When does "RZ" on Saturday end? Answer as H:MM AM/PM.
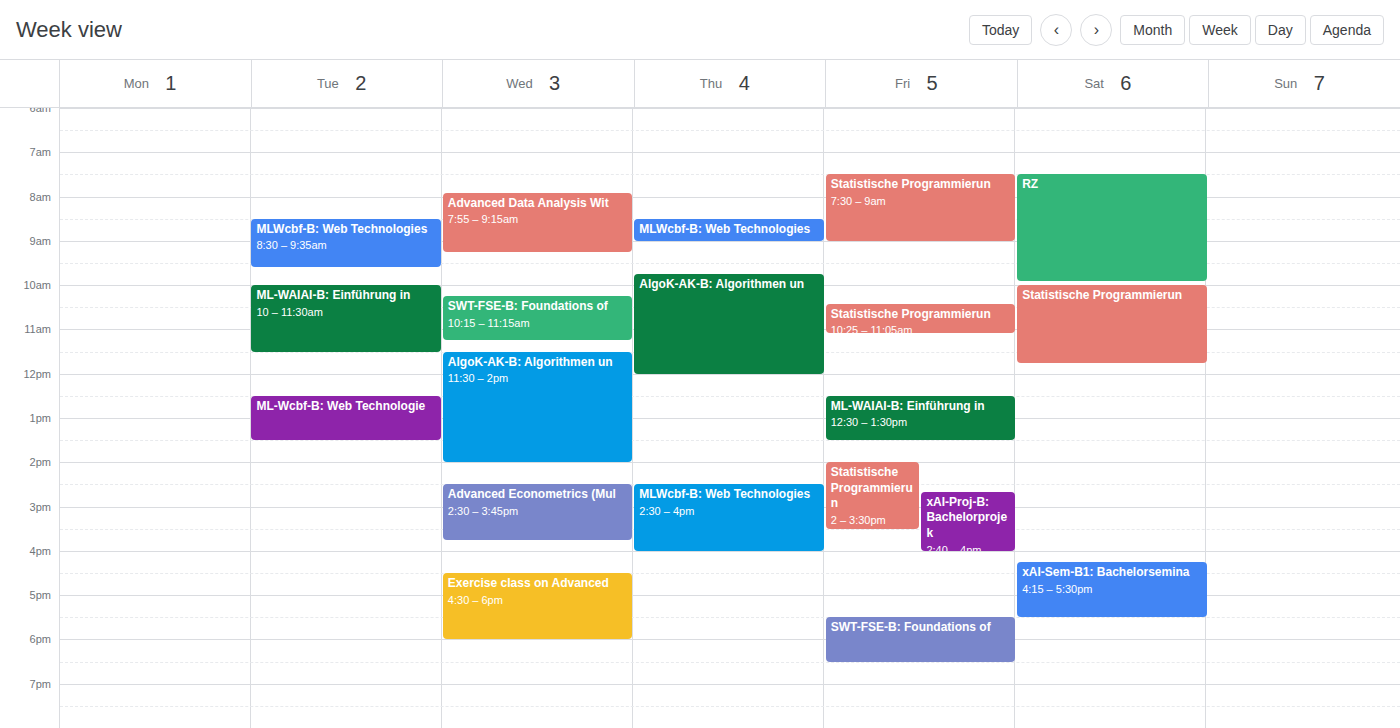
9:55 AM